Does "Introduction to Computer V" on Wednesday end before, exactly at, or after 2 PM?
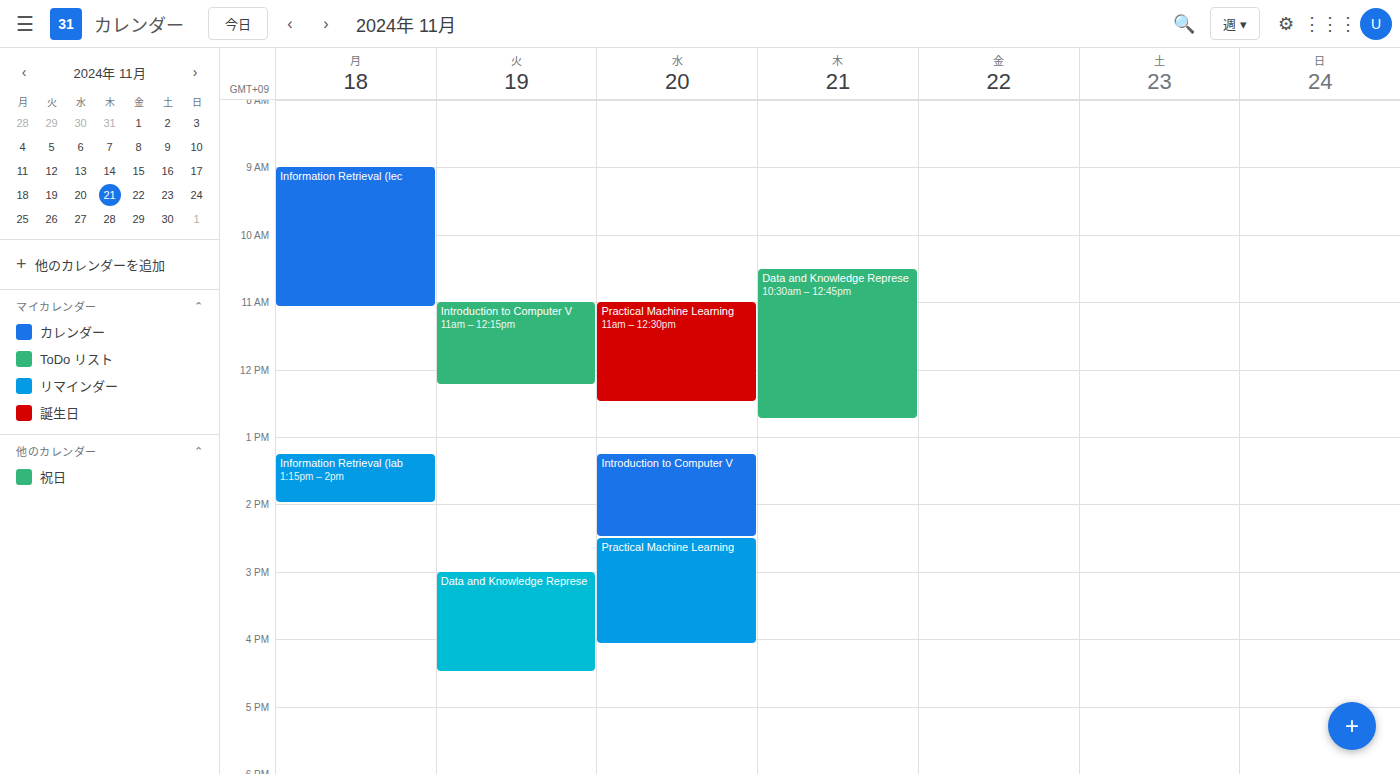
2:30 PM -- after 2 PM, 30 minutes below the 2 PM line.